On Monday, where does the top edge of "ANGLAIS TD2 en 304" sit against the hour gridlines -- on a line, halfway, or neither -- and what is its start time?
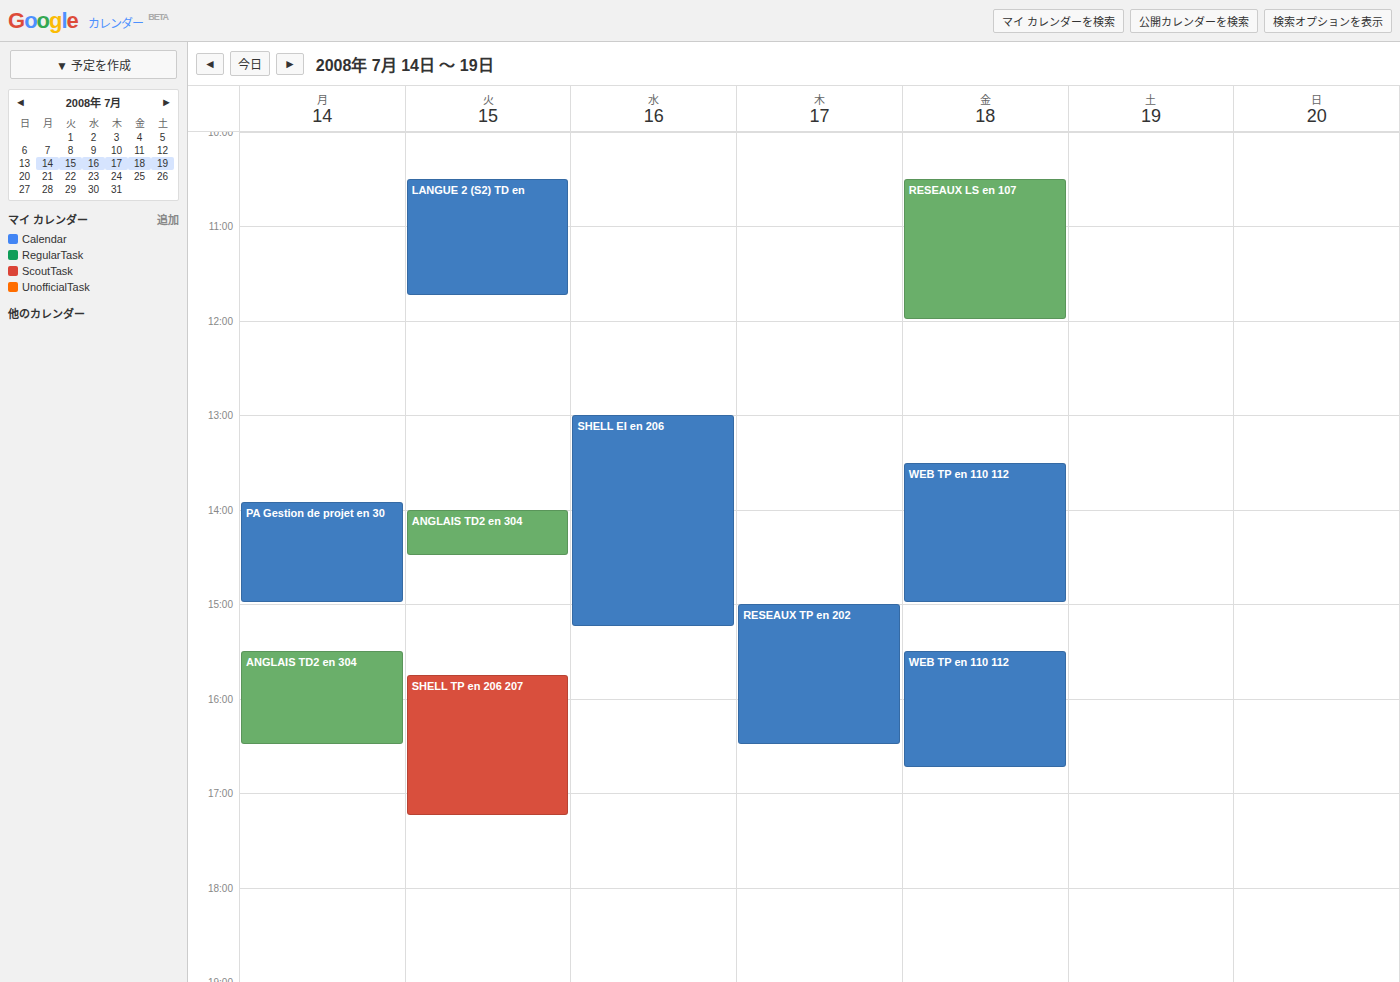
3:30 PM -- halfway between the 3 PM and 4 PM lines.